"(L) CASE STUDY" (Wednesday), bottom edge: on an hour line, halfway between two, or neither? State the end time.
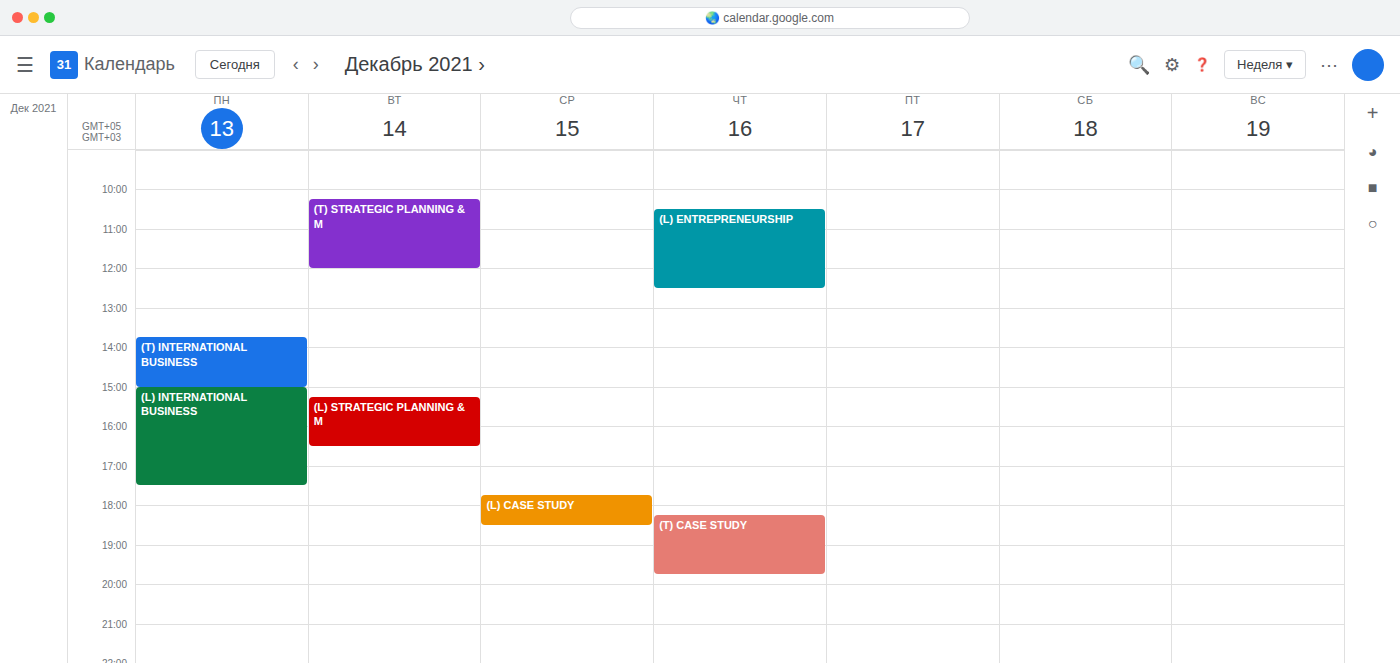
6:30 PM -- halfway between the 6 PM and 7 PM lines.